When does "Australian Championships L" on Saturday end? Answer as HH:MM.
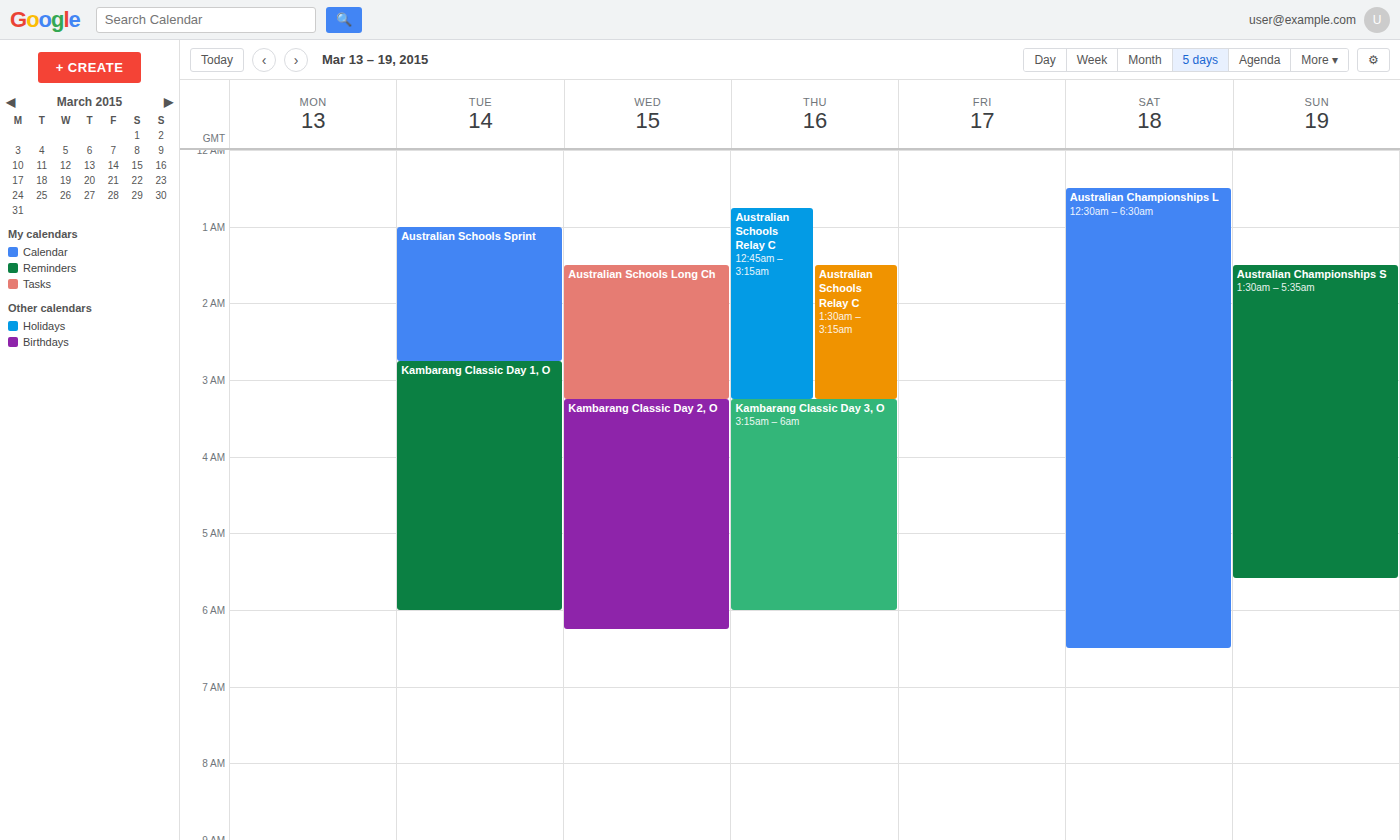
06:30